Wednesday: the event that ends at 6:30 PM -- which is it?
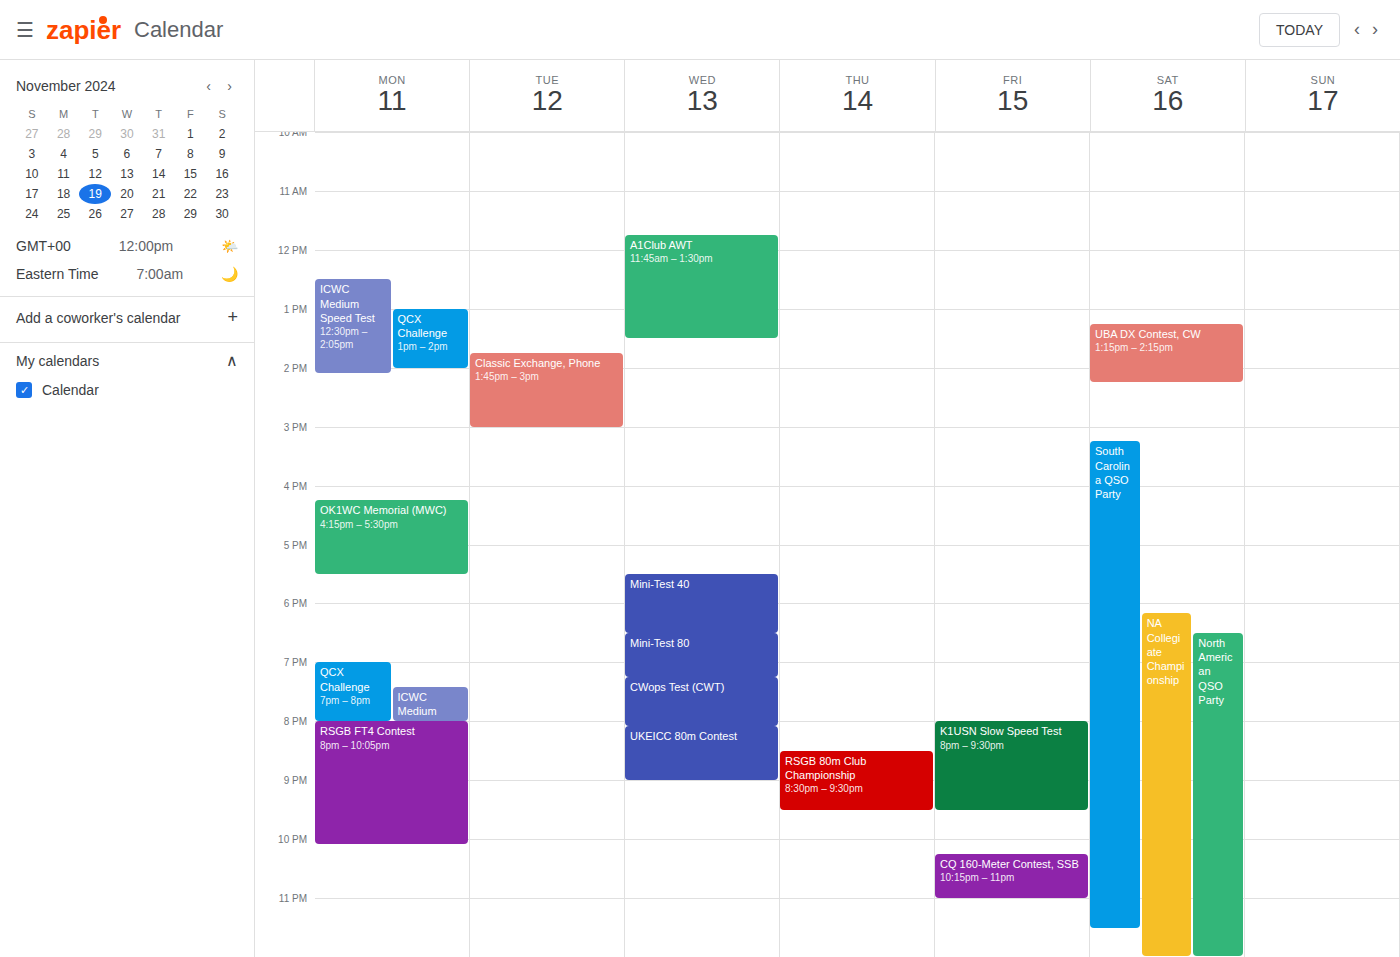
"Mini-Test 40"